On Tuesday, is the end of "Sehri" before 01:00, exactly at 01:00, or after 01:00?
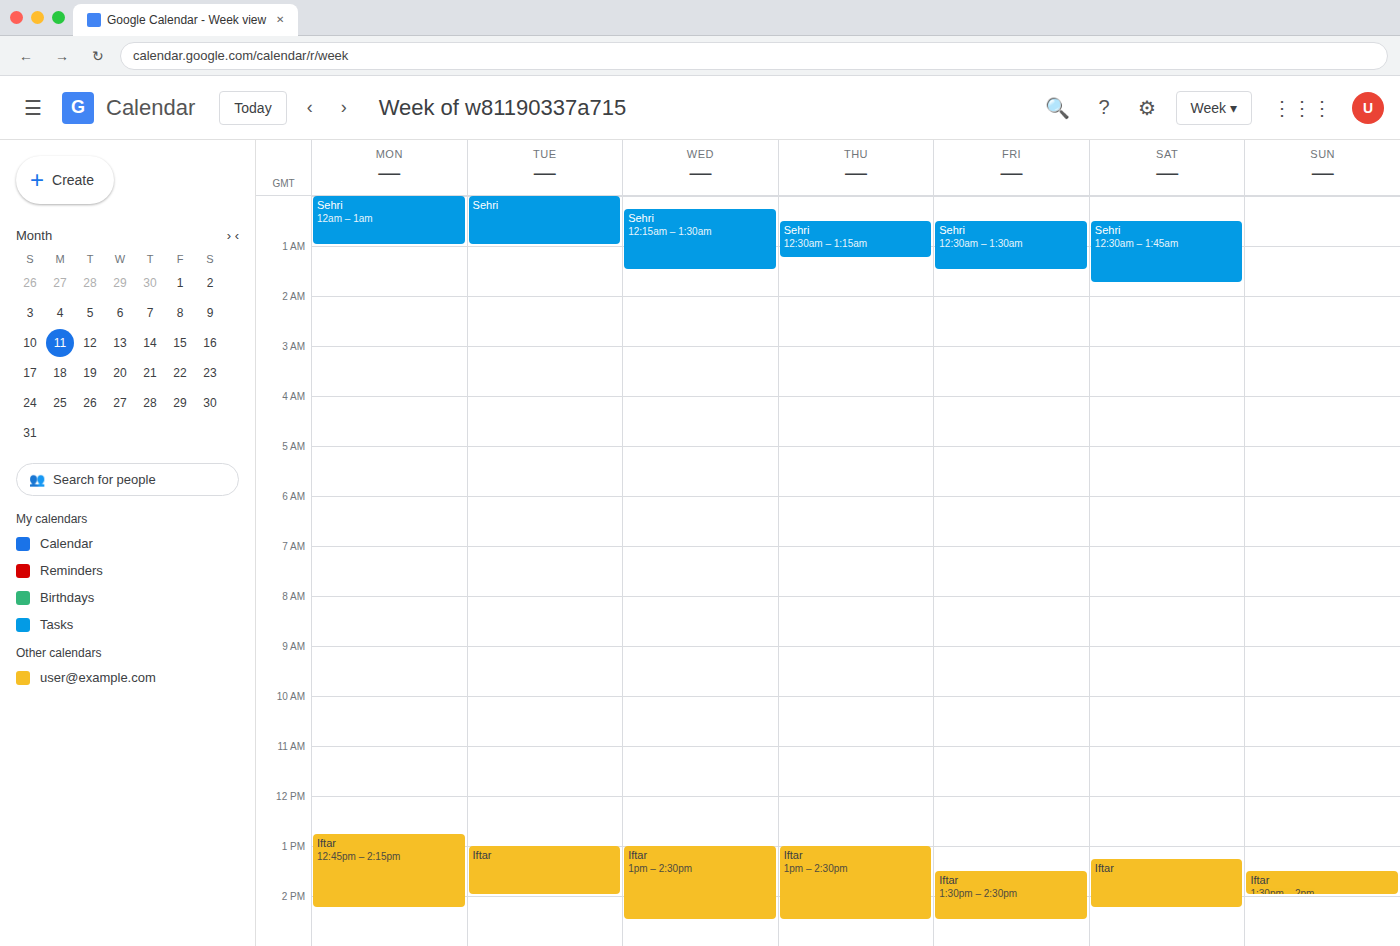
01:00 -- exactly at 01:00, on the 01:00 line.